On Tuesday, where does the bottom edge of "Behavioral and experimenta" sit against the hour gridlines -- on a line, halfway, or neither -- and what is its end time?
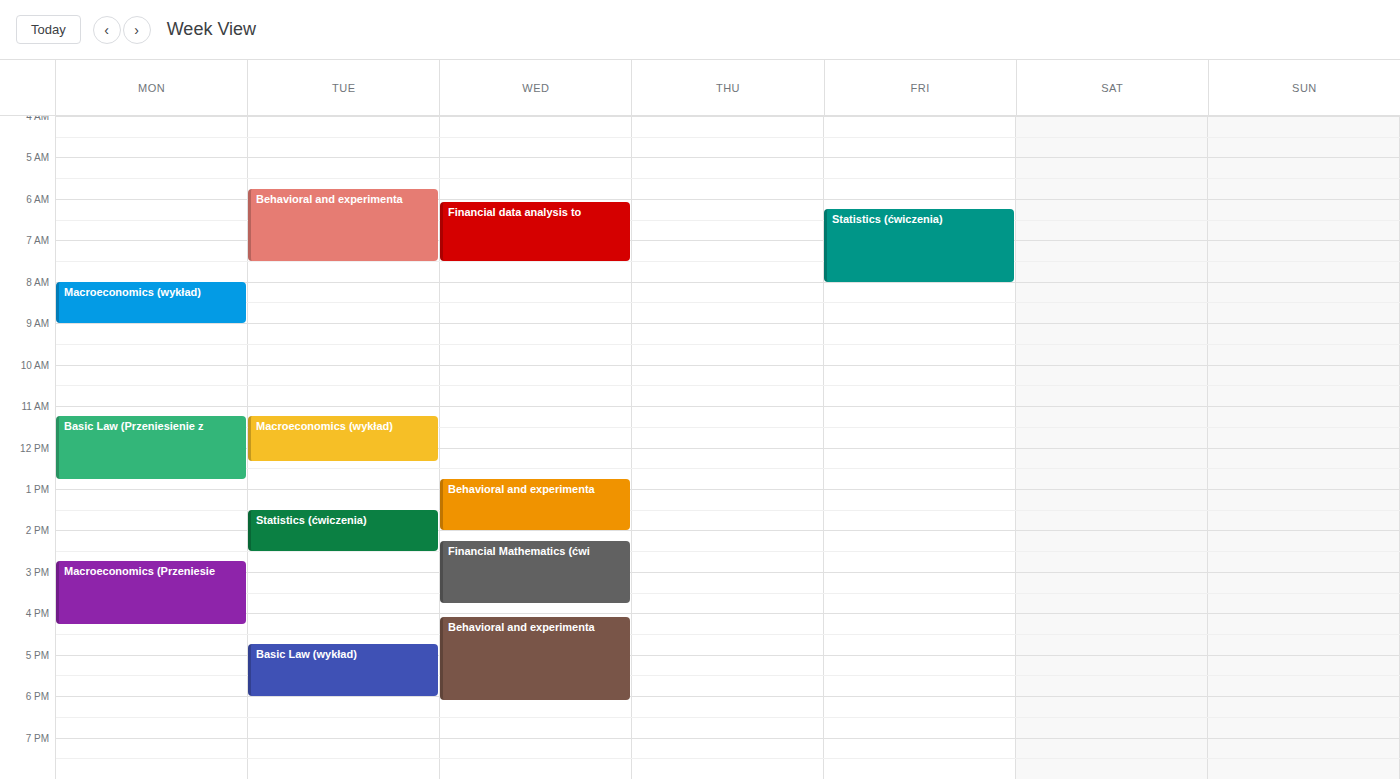
7:30 AM -- halfway between the 7 AM and 8 AM lines.